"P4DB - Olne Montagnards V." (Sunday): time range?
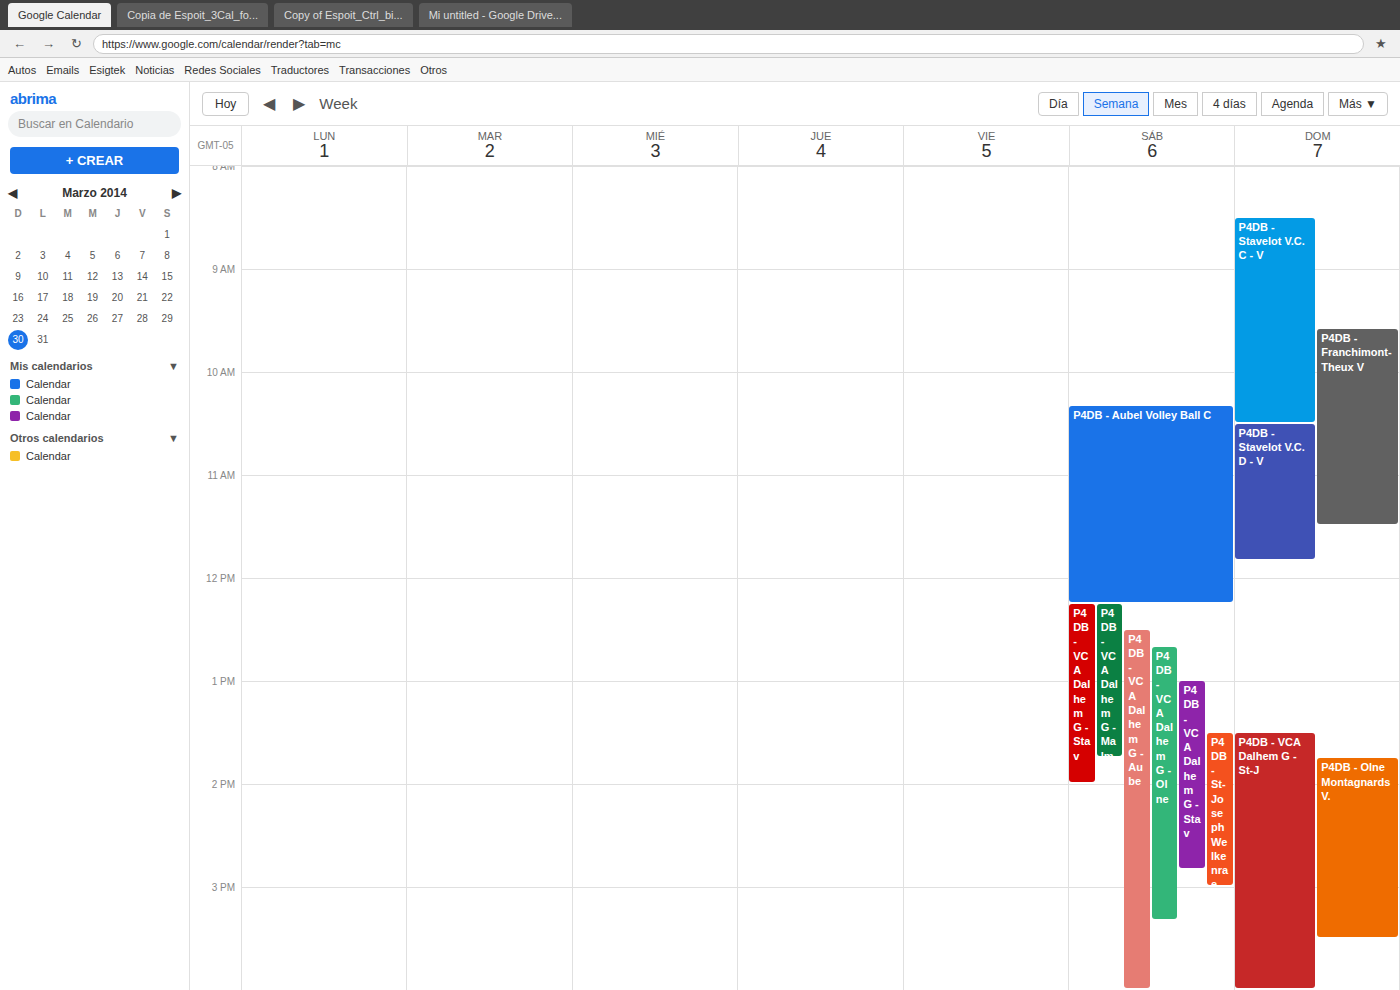
1:45 PM to 3:30 PM